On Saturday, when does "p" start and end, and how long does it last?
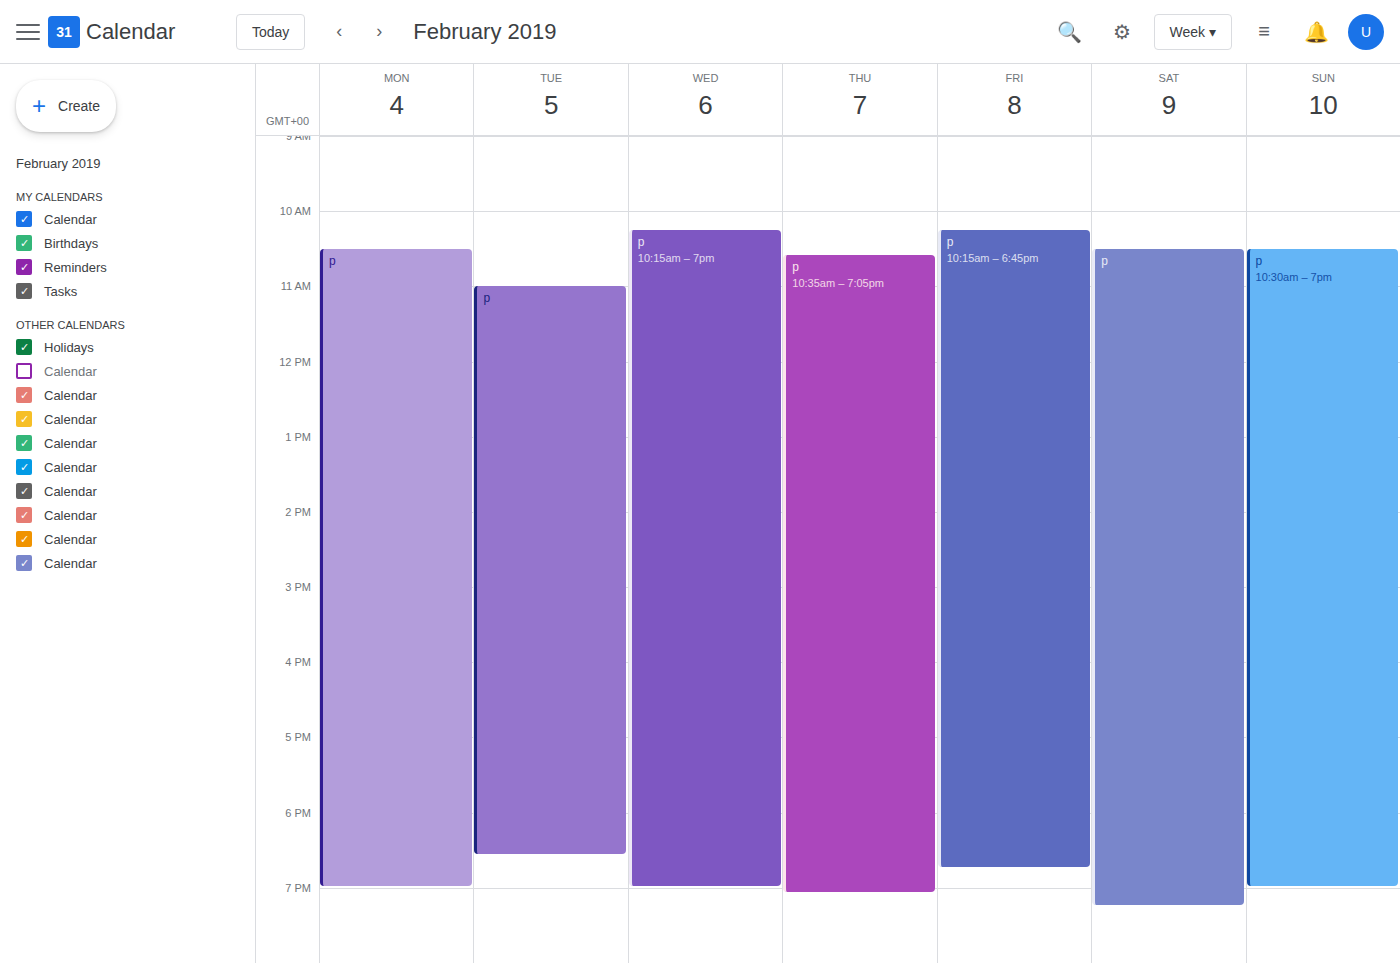
10:30 AM to 7:15 PM, 8 hours 45 minutes